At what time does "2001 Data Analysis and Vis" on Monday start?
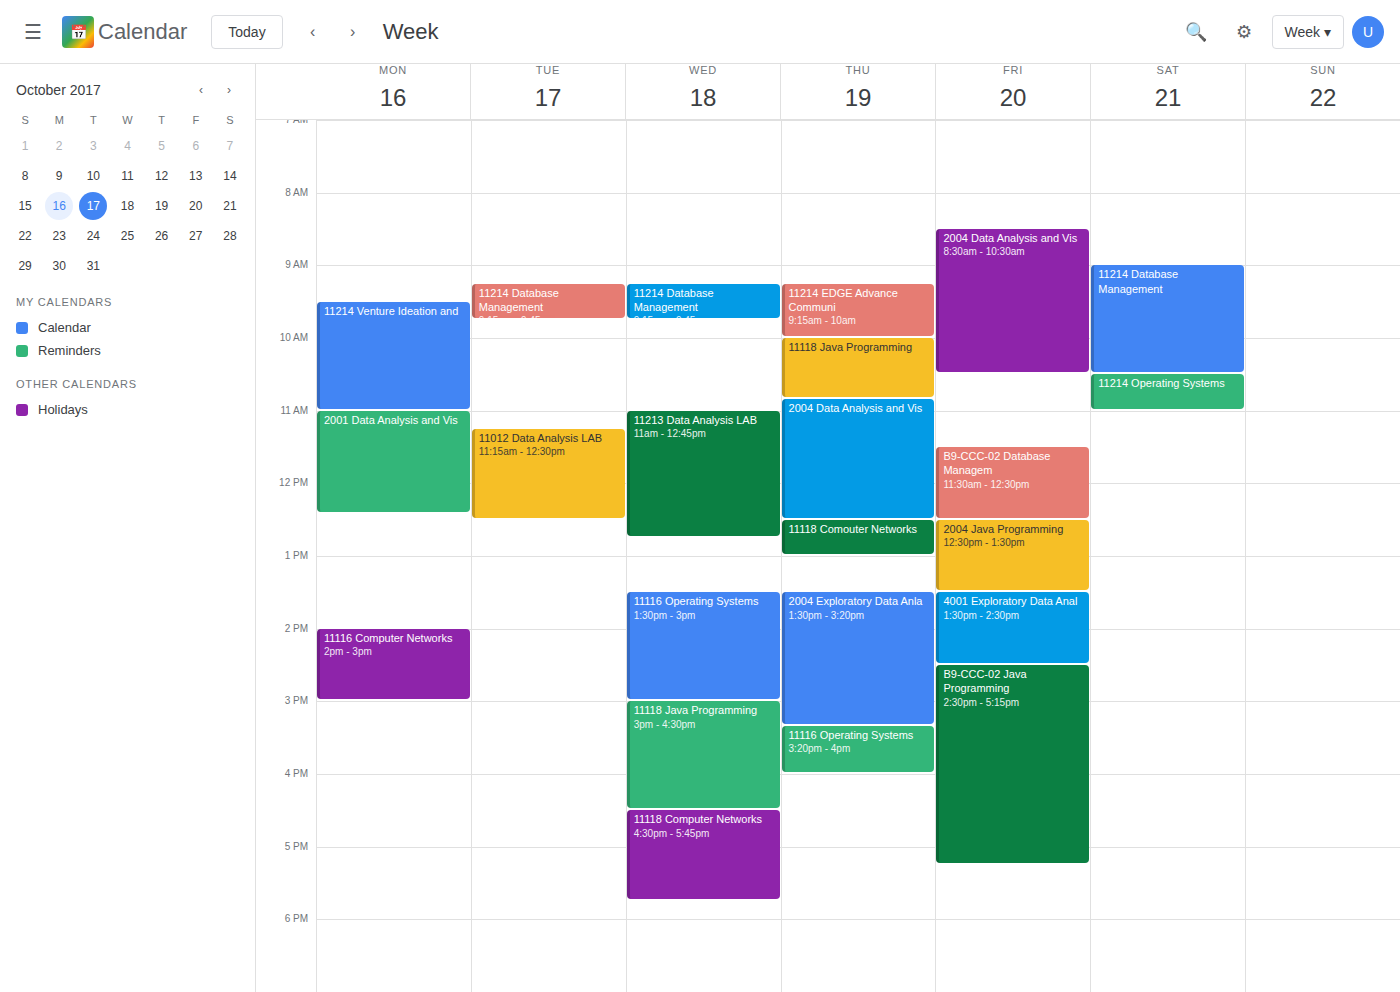
11:00 AM